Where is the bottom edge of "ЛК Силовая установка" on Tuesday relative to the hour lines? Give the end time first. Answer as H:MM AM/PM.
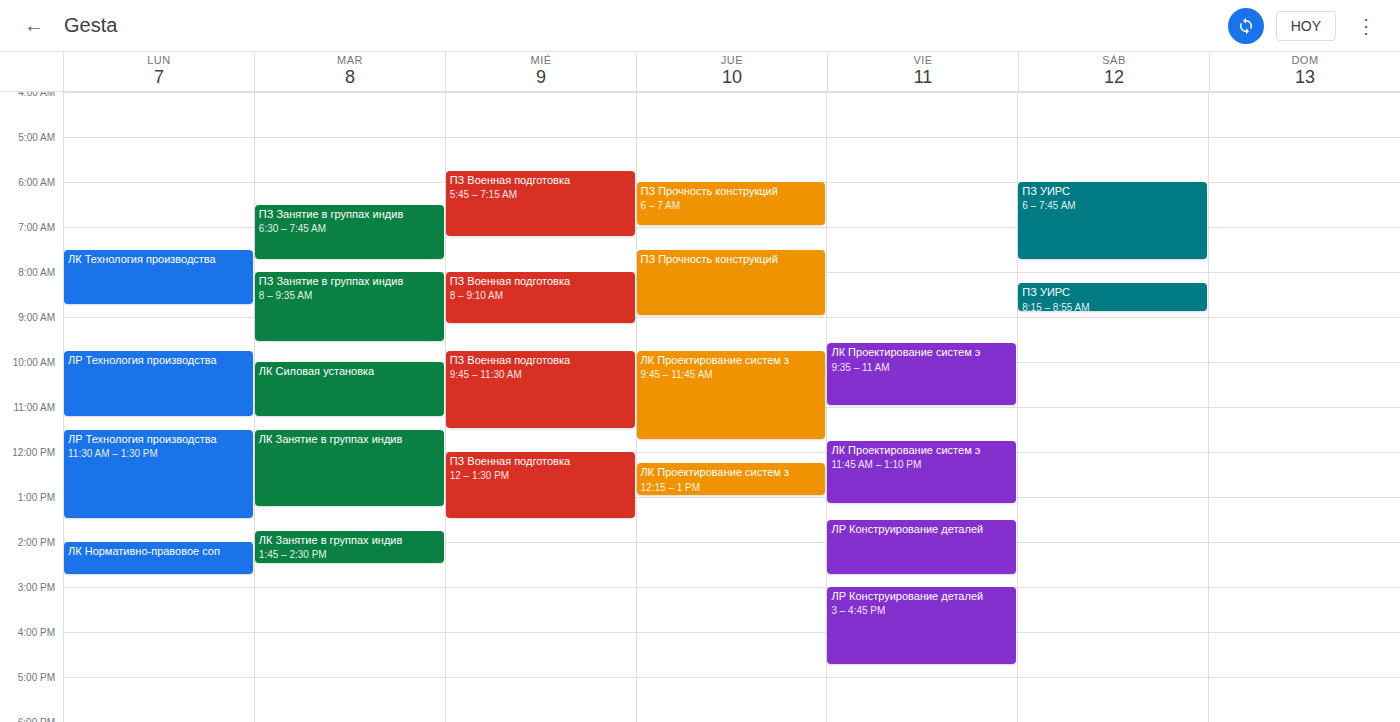
11:15 AM -- neither: a quarter of the way from the 11 AM line to the 12 PM line.